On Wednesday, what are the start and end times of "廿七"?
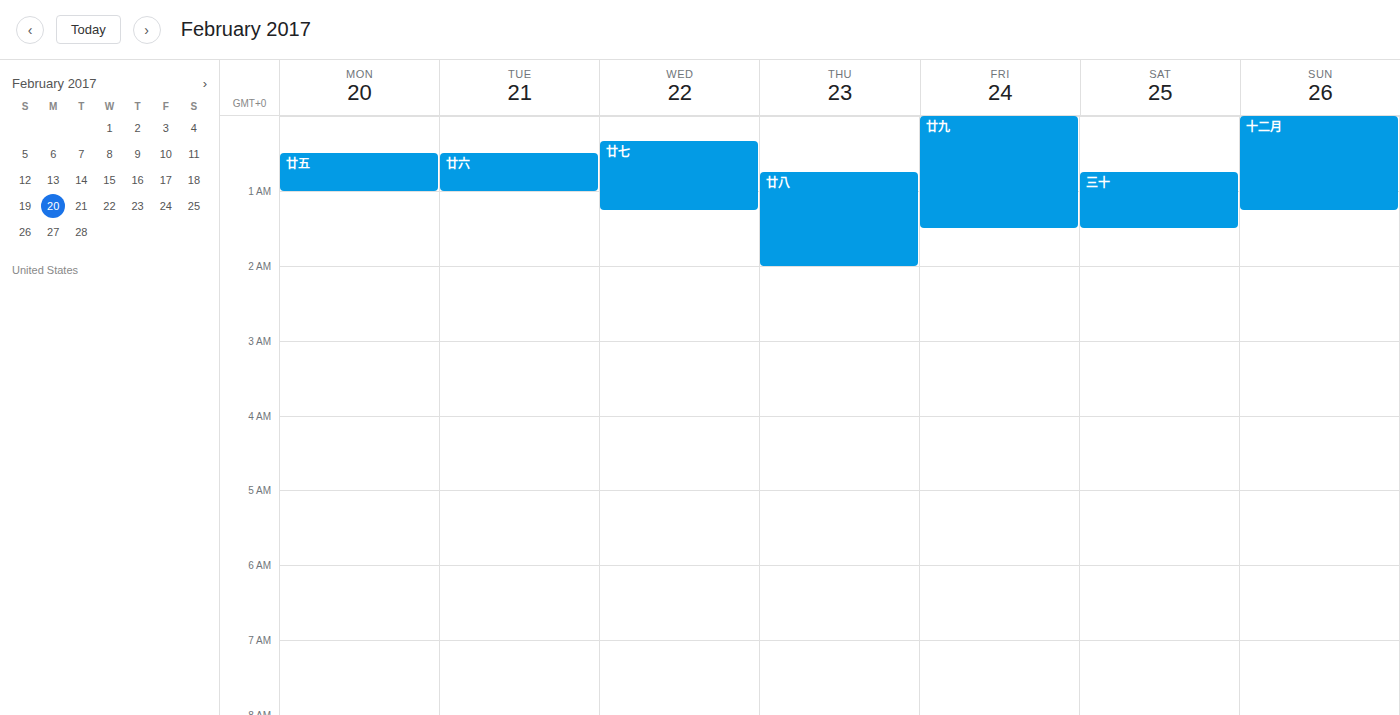
00:20 to 01:15